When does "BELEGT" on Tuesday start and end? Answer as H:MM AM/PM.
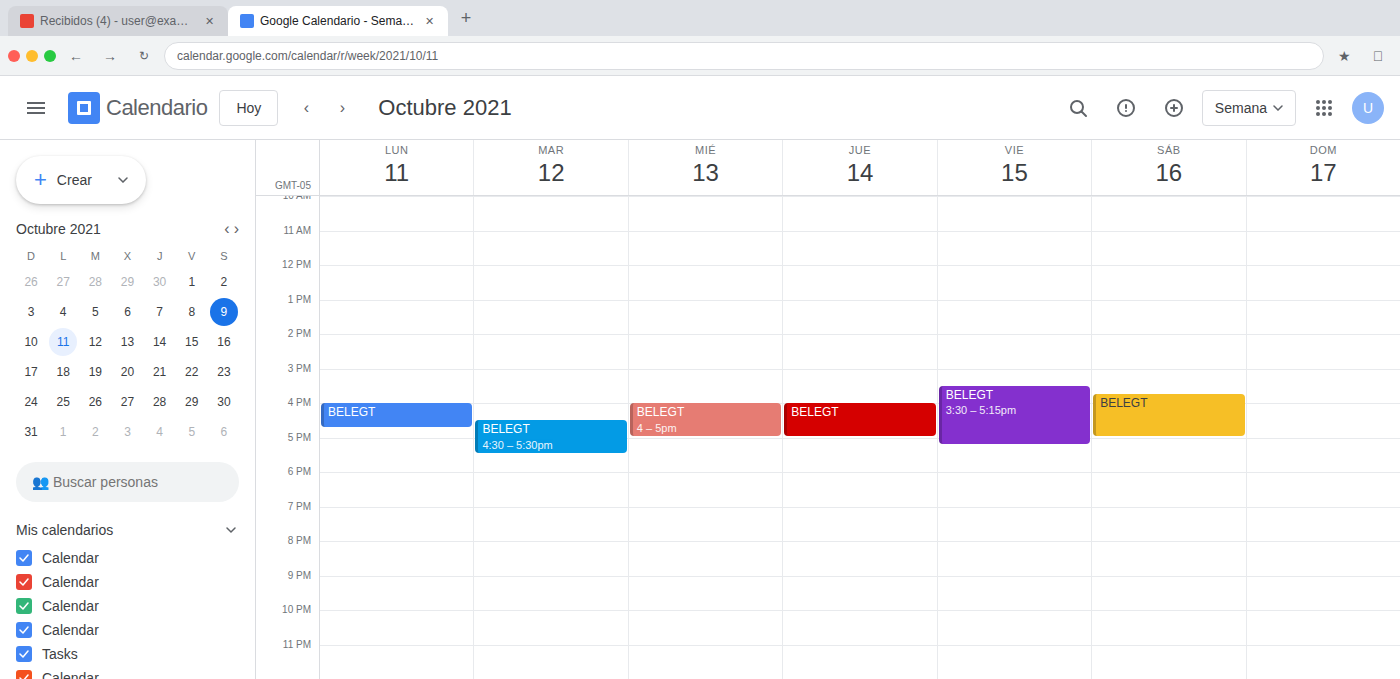
4:30 PM to 5:30 PM